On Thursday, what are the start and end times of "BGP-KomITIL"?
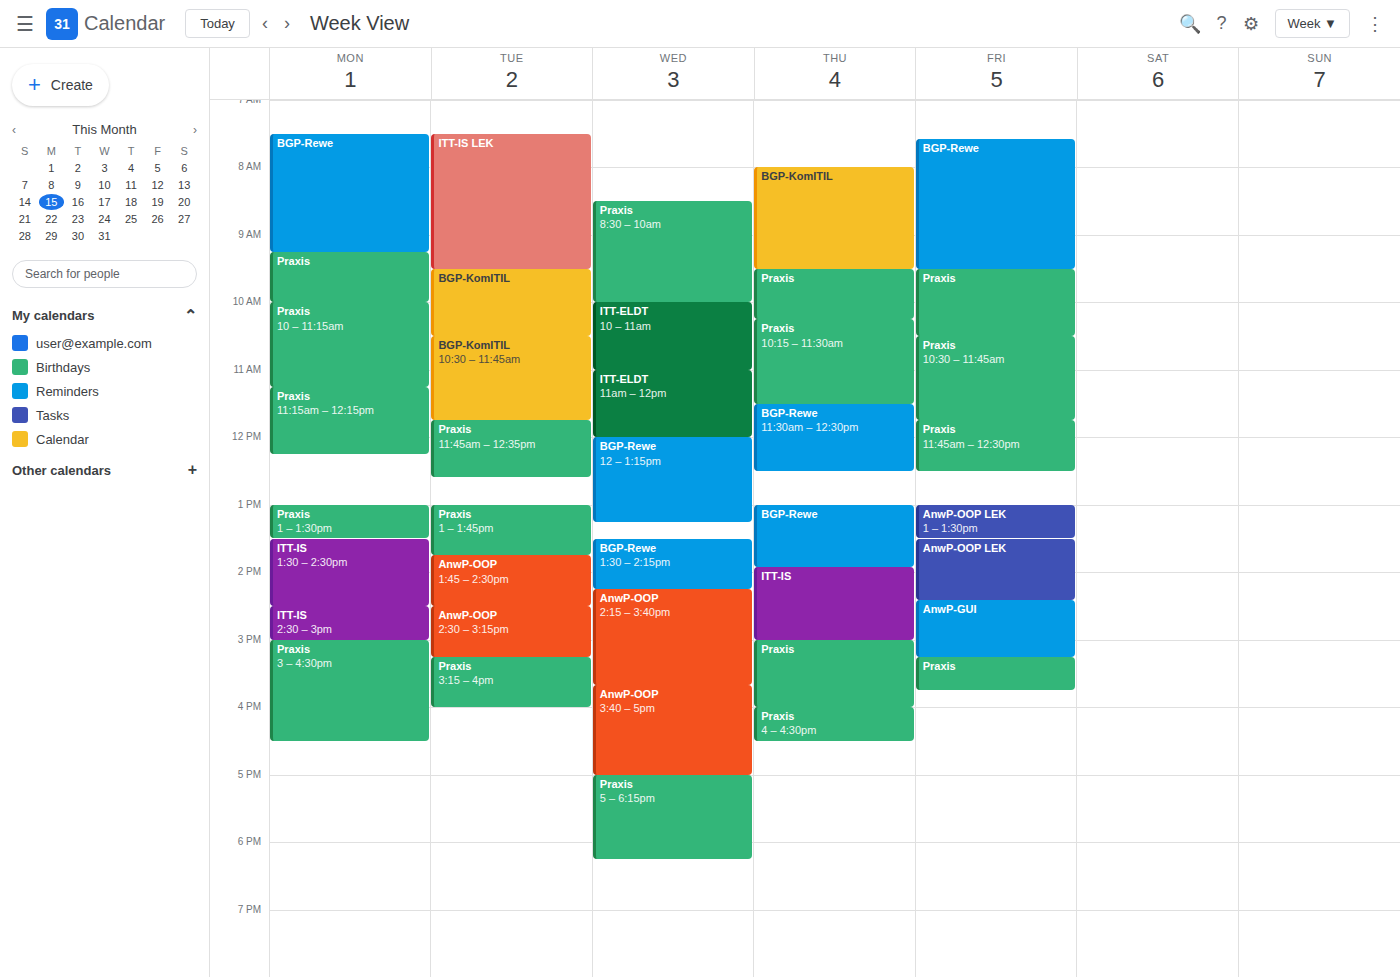
8:00 AM to 9:30 AM